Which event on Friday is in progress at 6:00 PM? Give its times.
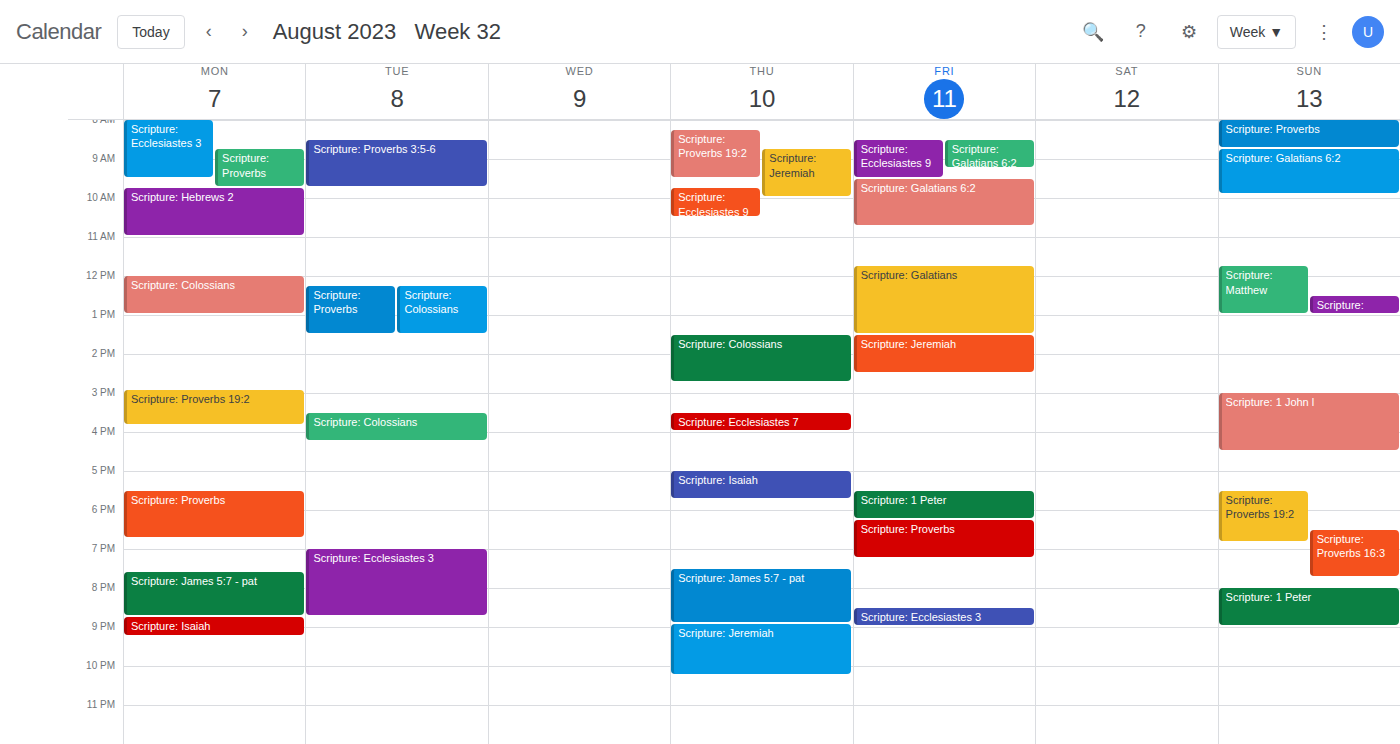
"Scripture: 1 Peter", 5:30 PM to 6:15 PM